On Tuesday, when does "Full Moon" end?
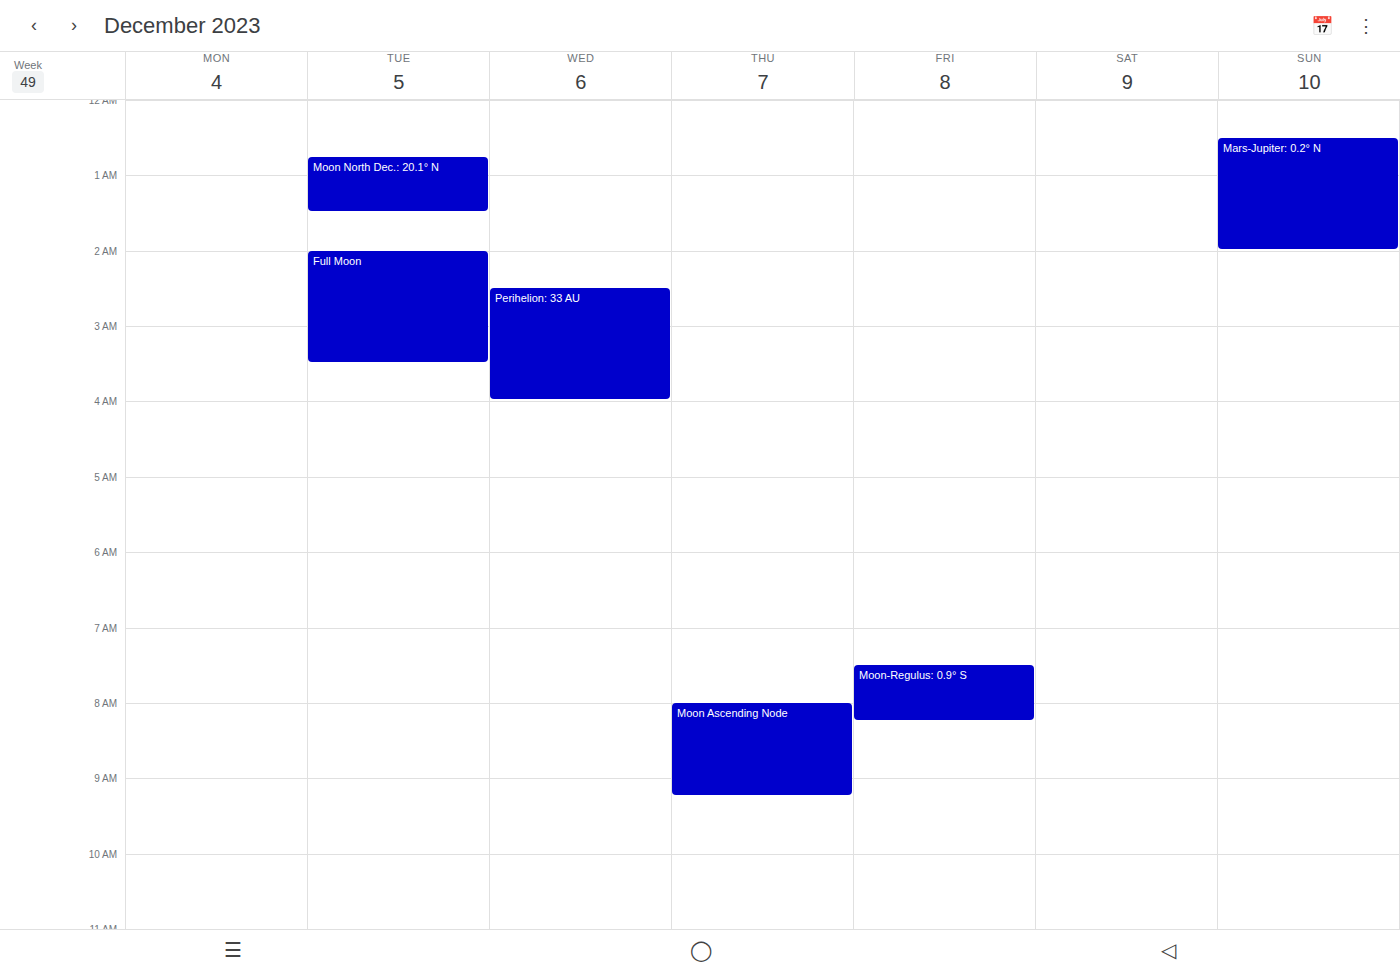
3:30 AM